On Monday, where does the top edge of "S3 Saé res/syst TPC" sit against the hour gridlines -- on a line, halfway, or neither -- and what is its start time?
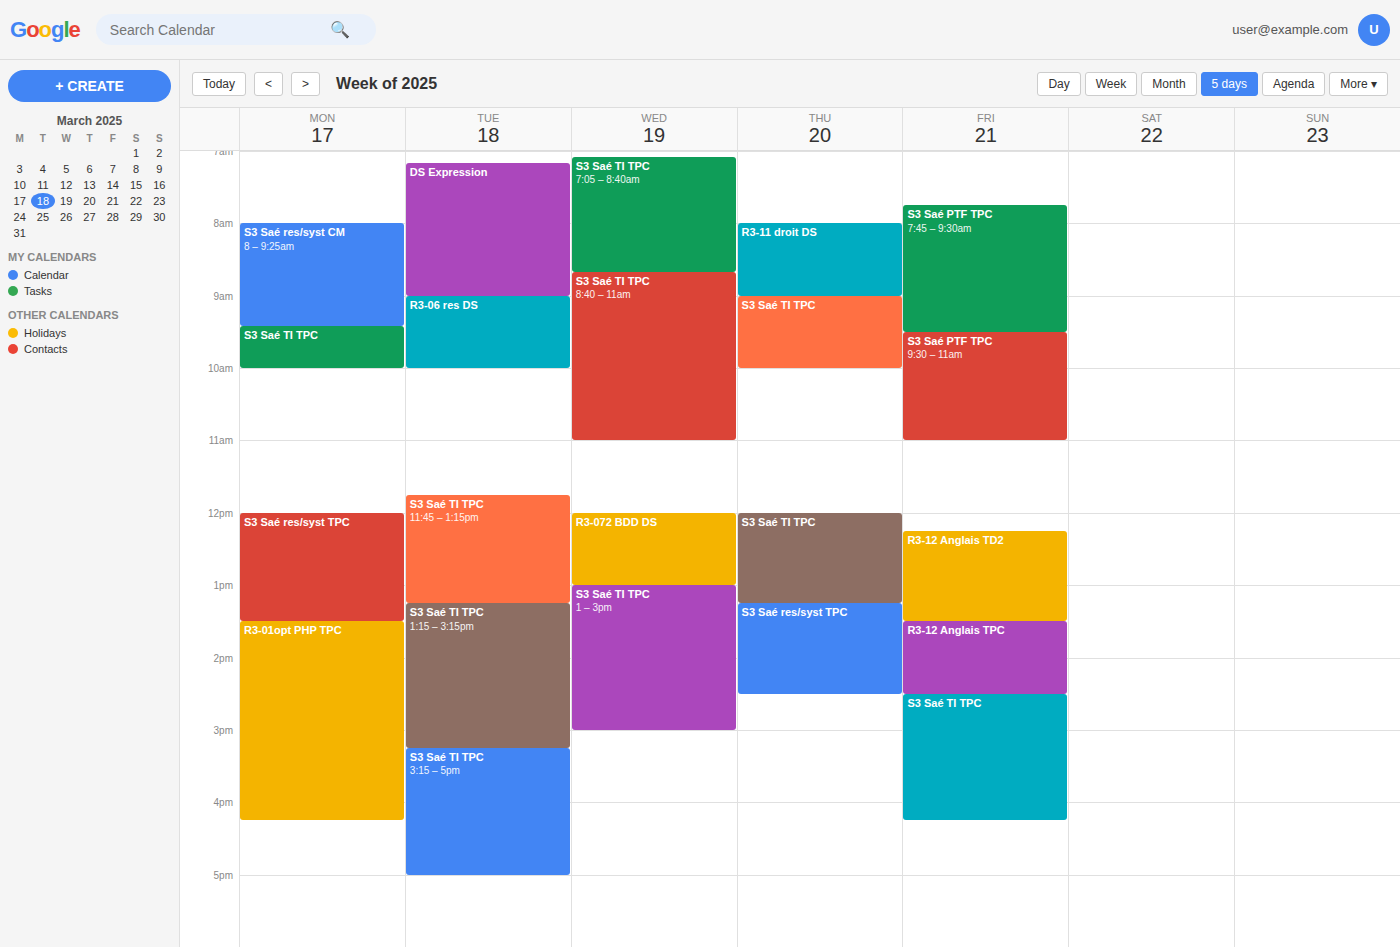
12:00 PM -- exactly on the 12 PM line.